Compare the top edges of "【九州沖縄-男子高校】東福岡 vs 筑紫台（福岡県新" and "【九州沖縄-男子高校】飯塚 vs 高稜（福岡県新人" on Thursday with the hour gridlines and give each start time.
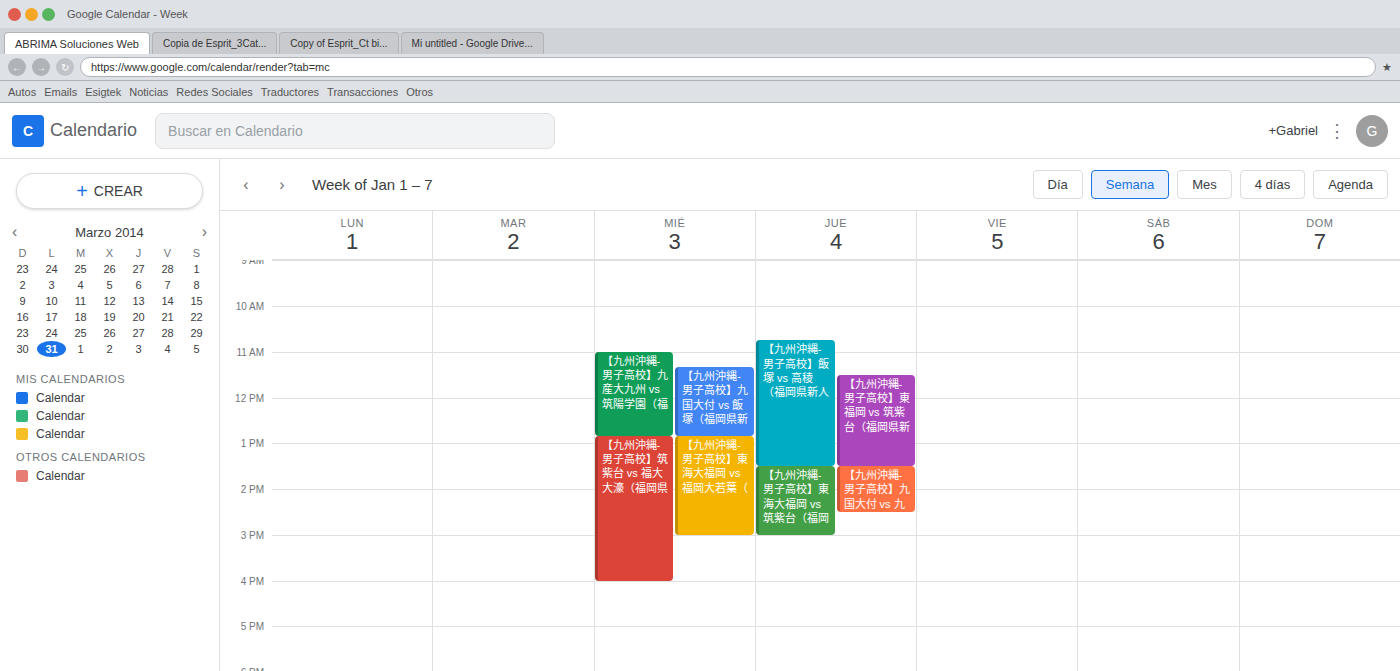
"【九州沖縄-男子高校】東福岡 vs 筑紫台（福岡県新": 11:30 AM, halfway between the 11 AM and 12 PM lines. "【九州沖縄-男子高校】飯塚 vs 高稜（福岡県新人": 10:45 AM, neither: three quarters of the way from the 10 AM line to the 11 AM line.